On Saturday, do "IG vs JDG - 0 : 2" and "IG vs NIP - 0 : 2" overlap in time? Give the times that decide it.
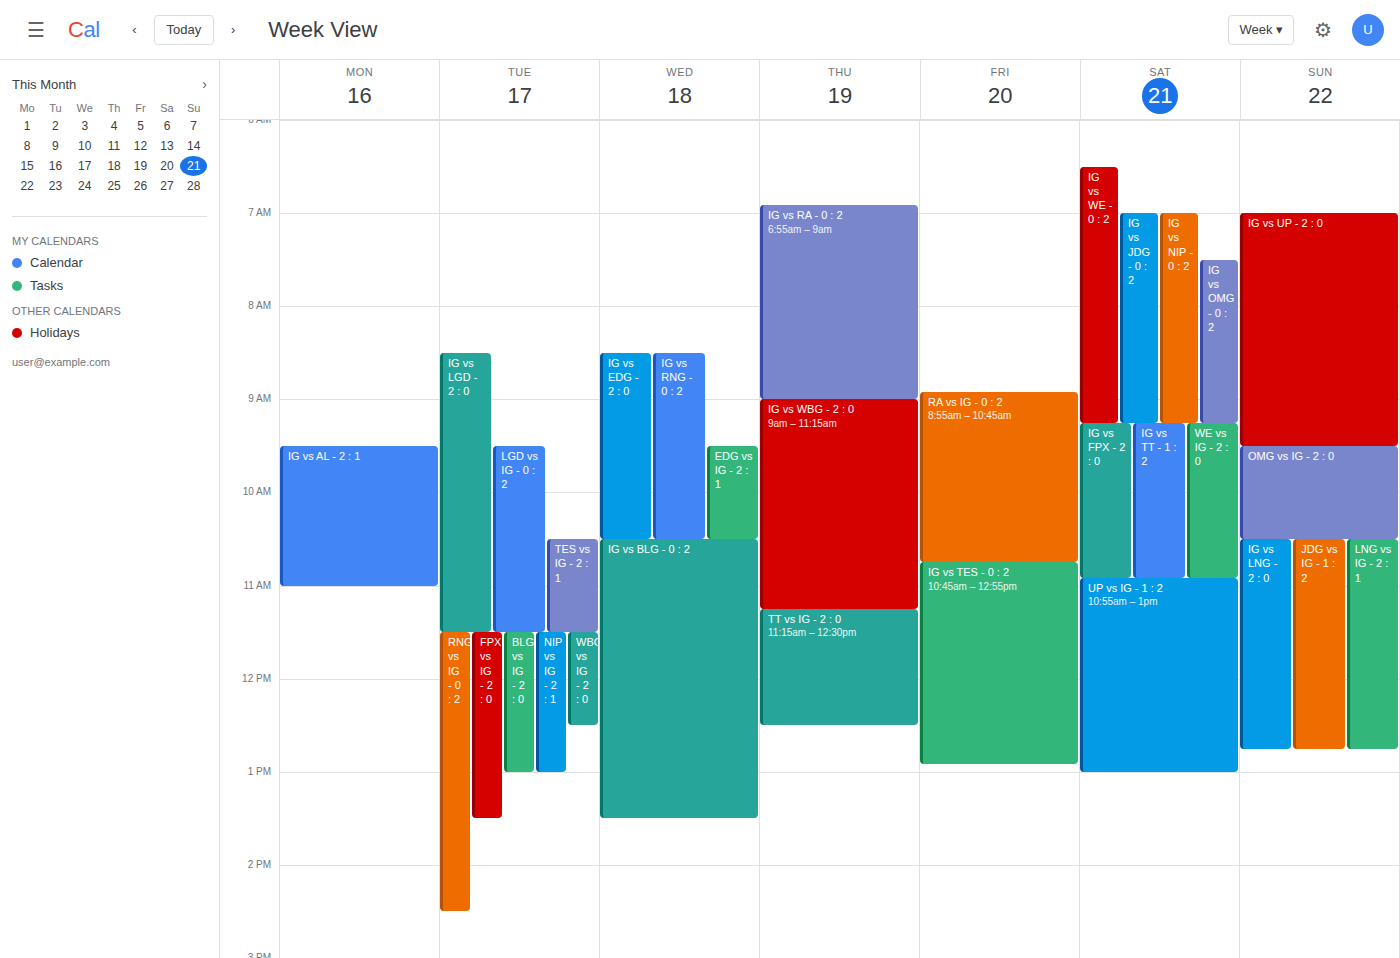
"IG vs JDG - 0 : 2" runs 7:00 AM to 9:15 AM, inside "IG vs NIP - 0 : 2" -- they overlap.